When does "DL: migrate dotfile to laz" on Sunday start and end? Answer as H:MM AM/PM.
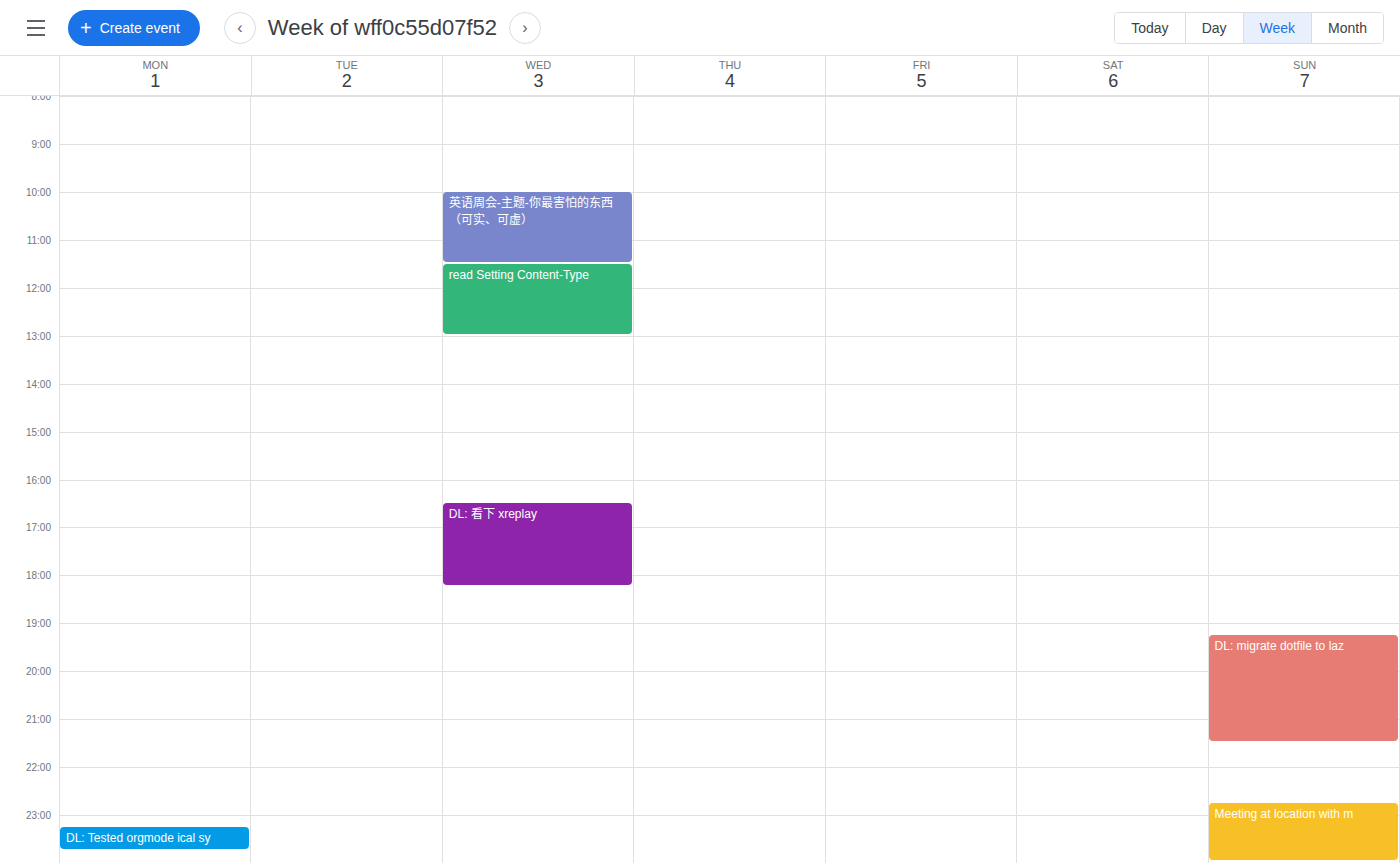
7:15 PM to 9:30 PM